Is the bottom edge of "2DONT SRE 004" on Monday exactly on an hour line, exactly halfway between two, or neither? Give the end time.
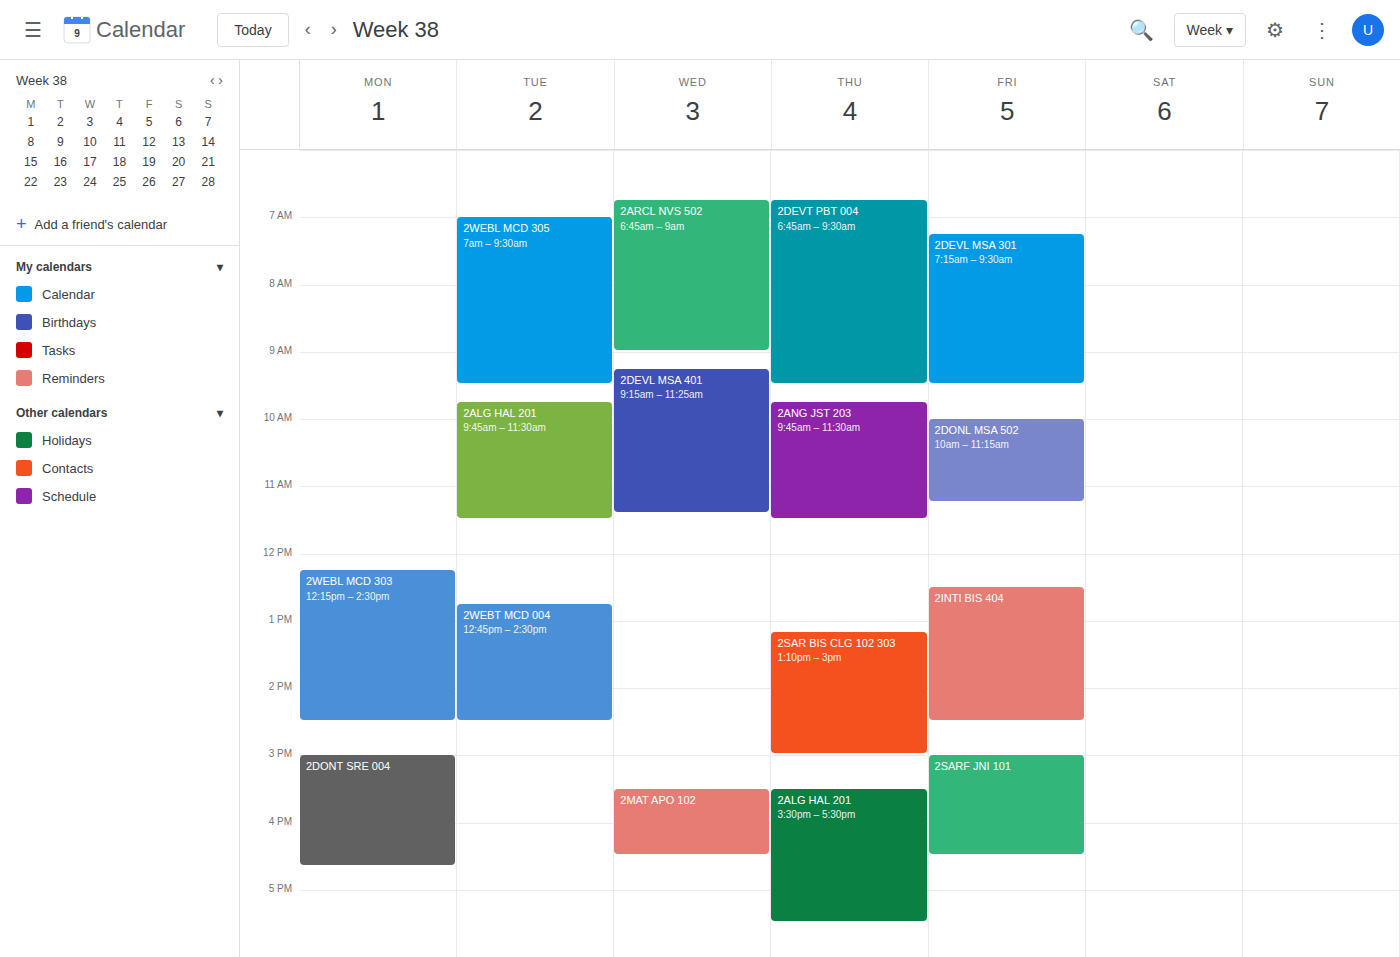
4:40 PM -- neither: 40 minutes below the 4 PM line and 20 minutes above the 5 PM line.